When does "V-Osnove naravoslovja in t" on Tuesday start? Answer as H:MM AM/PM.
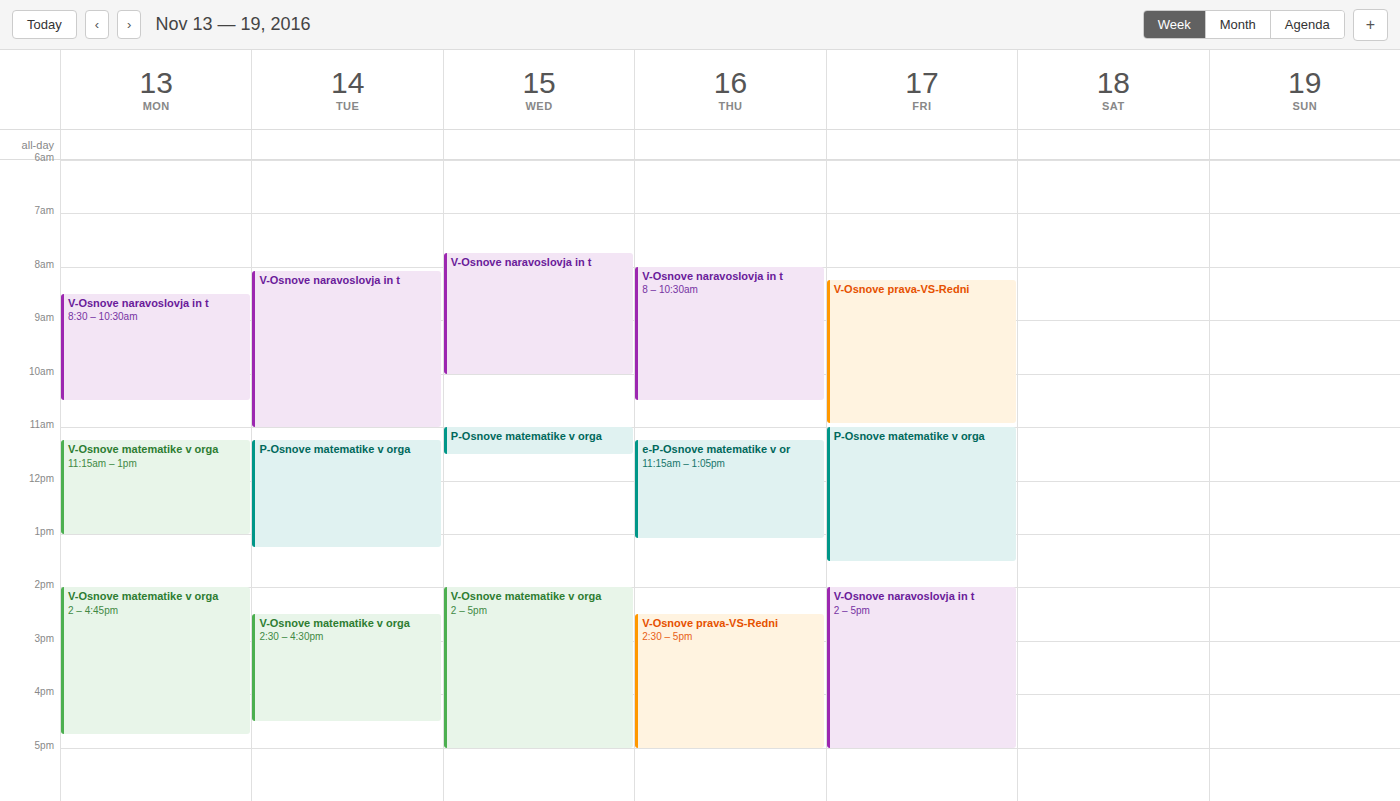
8:05 AM